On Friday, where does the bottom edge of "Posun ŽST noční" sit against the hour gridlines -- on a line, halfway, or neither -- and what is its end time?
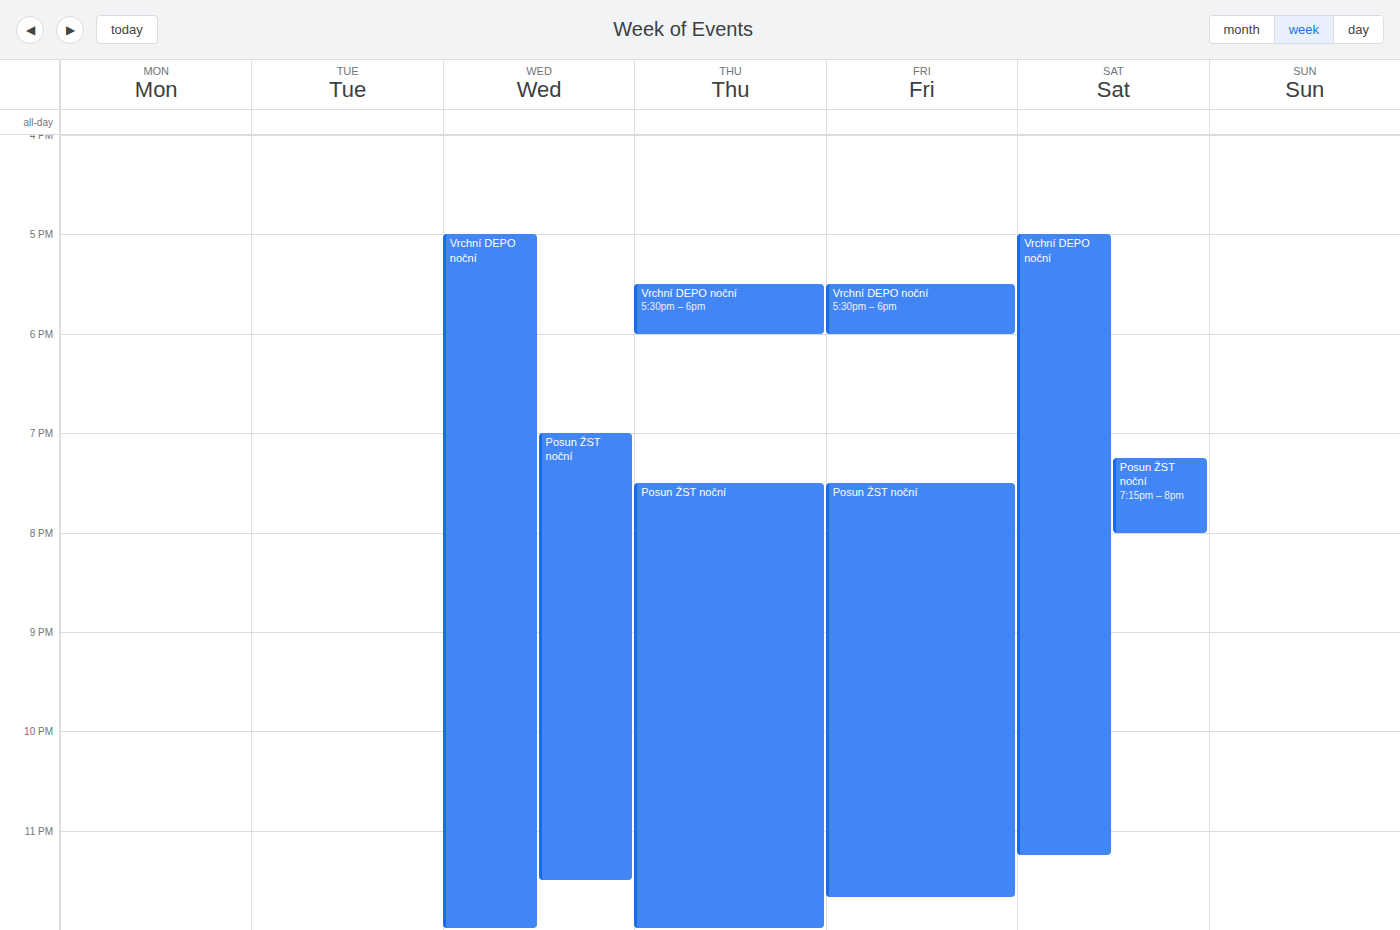
11:40 PM -- neither: 40 minutes below the 11 PM line and 20 minutes above the 12 AM line.